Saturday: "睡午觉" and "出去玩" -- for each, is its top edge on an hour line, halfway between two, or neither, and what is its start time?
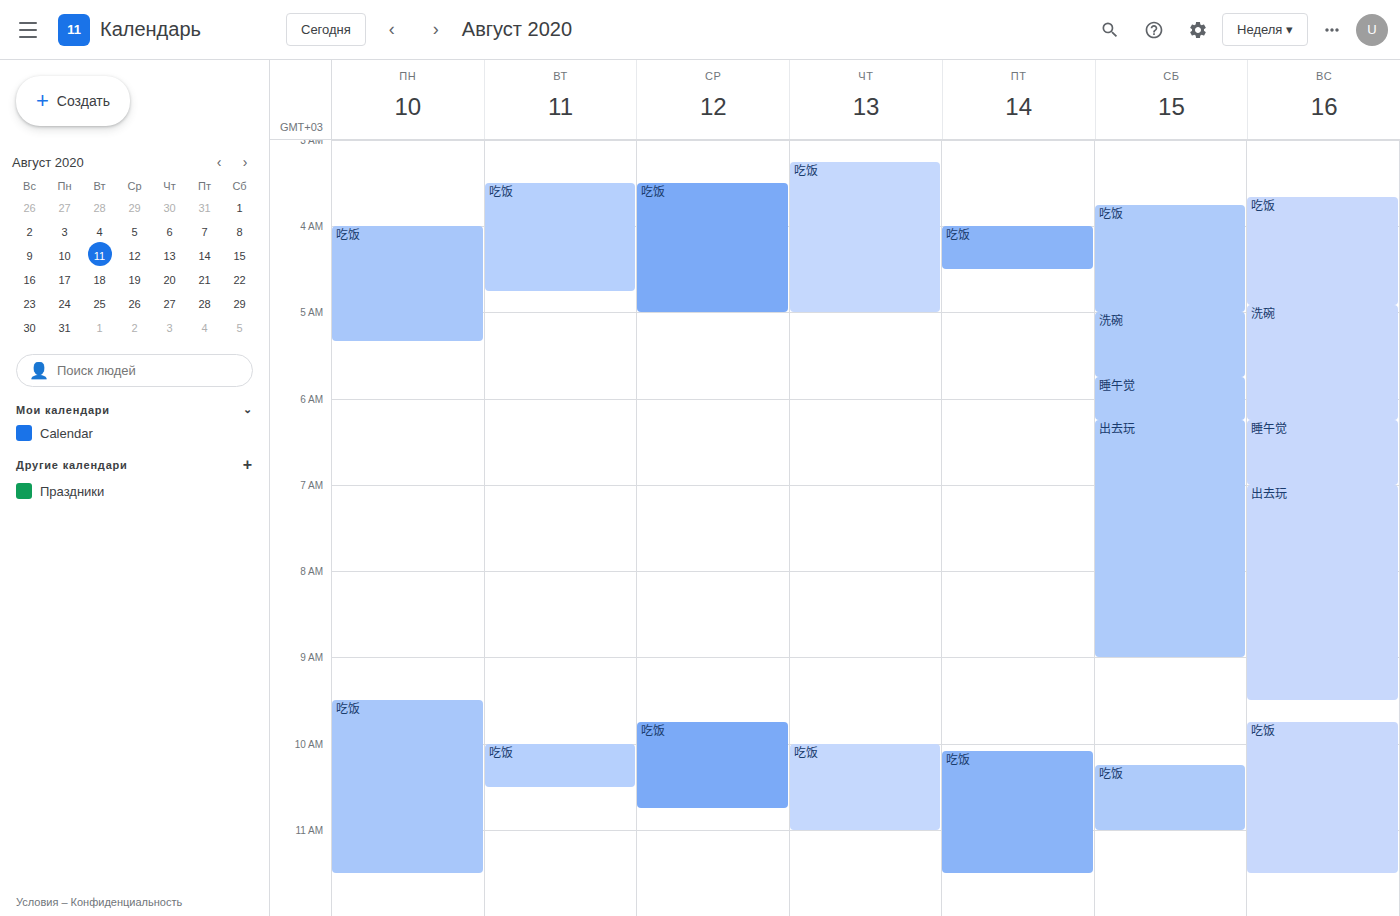
"睡午觉": 5:45 AM, neither: three quarters of the way from the 5 AM line to the 6 AM line. "出去玩": 6:15 AM, neither: a quarter of the way from the 6 AM line to the 7 AM line.